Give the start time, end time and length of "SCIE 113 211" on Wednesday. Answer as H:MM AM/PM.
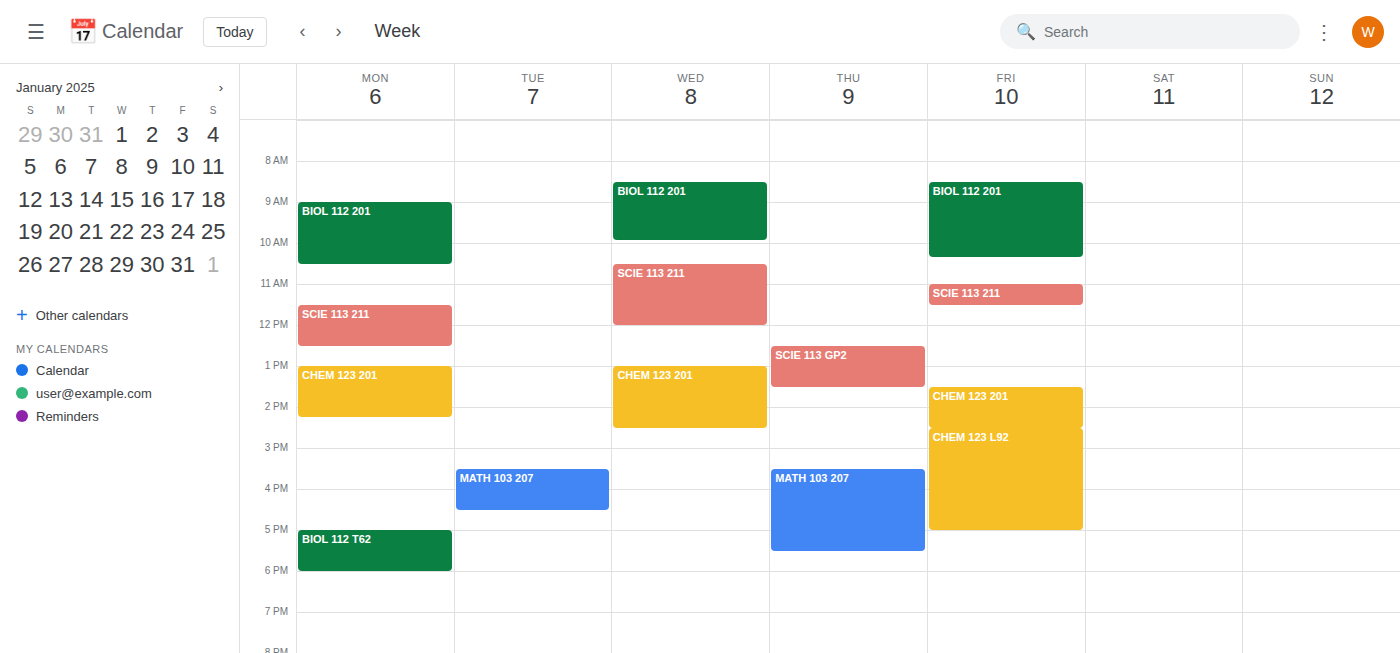
10:30 AM to 12:00 PM, 1 hour 30 minutes